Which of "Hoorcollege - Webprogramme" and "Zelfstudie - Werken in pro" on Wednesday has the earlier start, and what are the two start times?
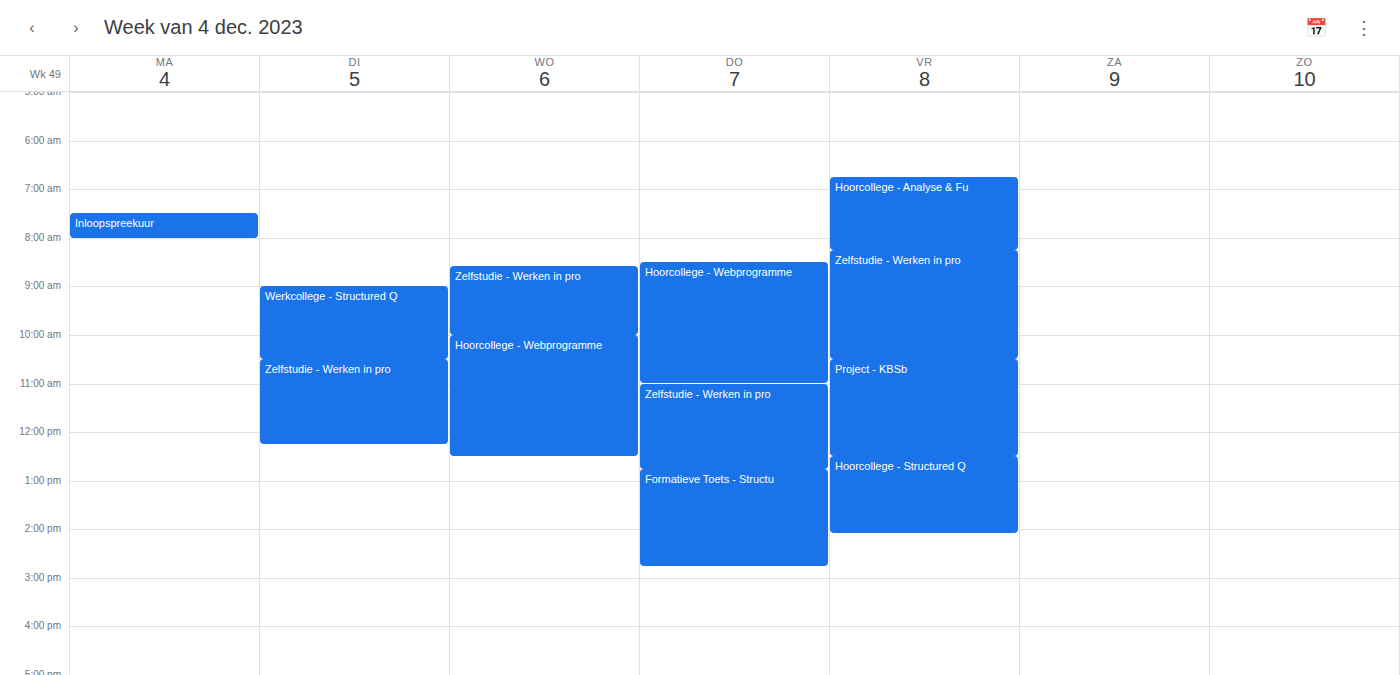
"Zelfstudie - Werken in pro" 8:35 AM; "Hoorcollege - Webprogramme" 10:00 AM.